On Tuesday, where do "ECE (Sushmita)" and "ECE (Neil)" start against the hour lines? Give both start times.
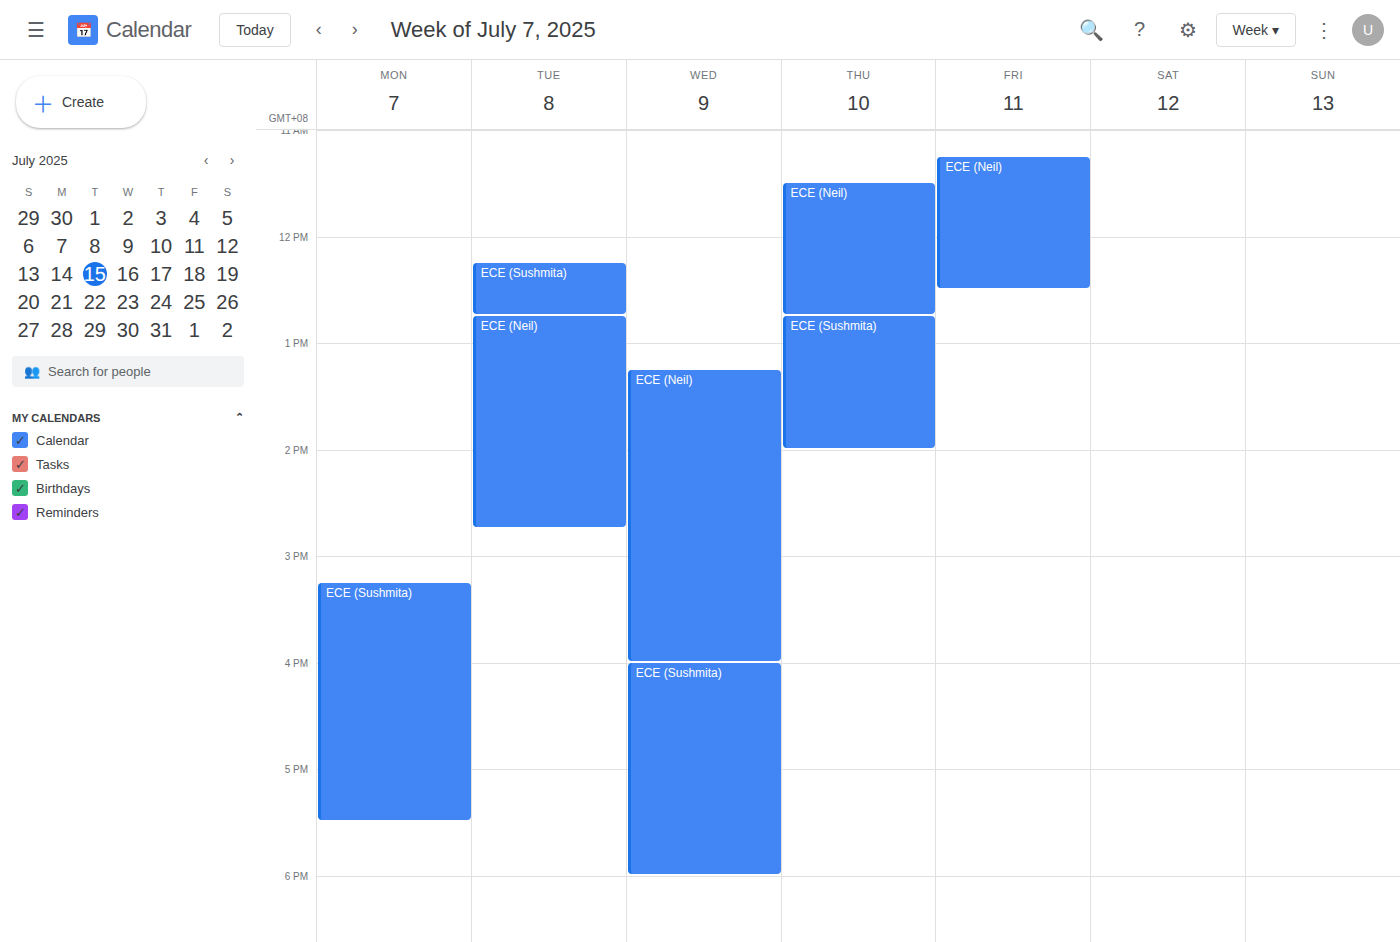
"ECE (Sushmita)": 12:15 PM, neither: a quarter of the way from the 12 PM line to the 1 PM line. "ECE (Neil)": 12:45 PM, neither: three quarters of the way from the 12 PM line to the 1 PM line.